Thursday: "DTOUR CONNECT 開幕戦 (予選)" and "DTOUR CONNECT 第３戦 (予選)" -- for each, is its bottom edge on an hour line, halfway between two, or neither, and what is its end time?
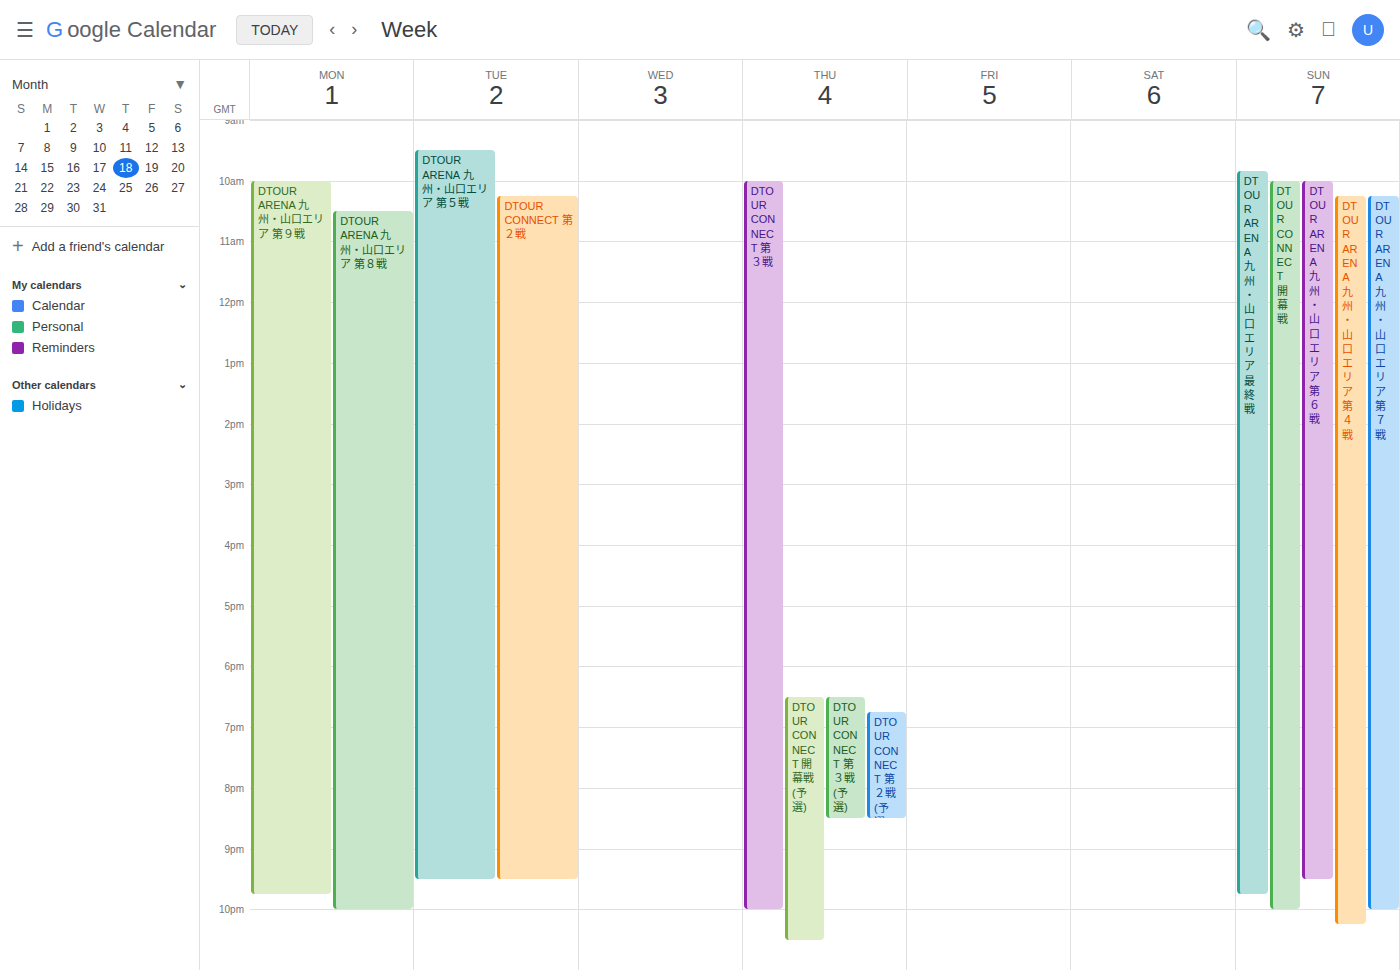
"DTOUR CONNECT 開幕戦 (予選)": 10:30 PM, halfway between the 10 PM and 11 PM lines. "DTOUR CONNECT 第３戦 (予選)": 8:30 PM, halfway between the 8 PM and 9 PM lines.